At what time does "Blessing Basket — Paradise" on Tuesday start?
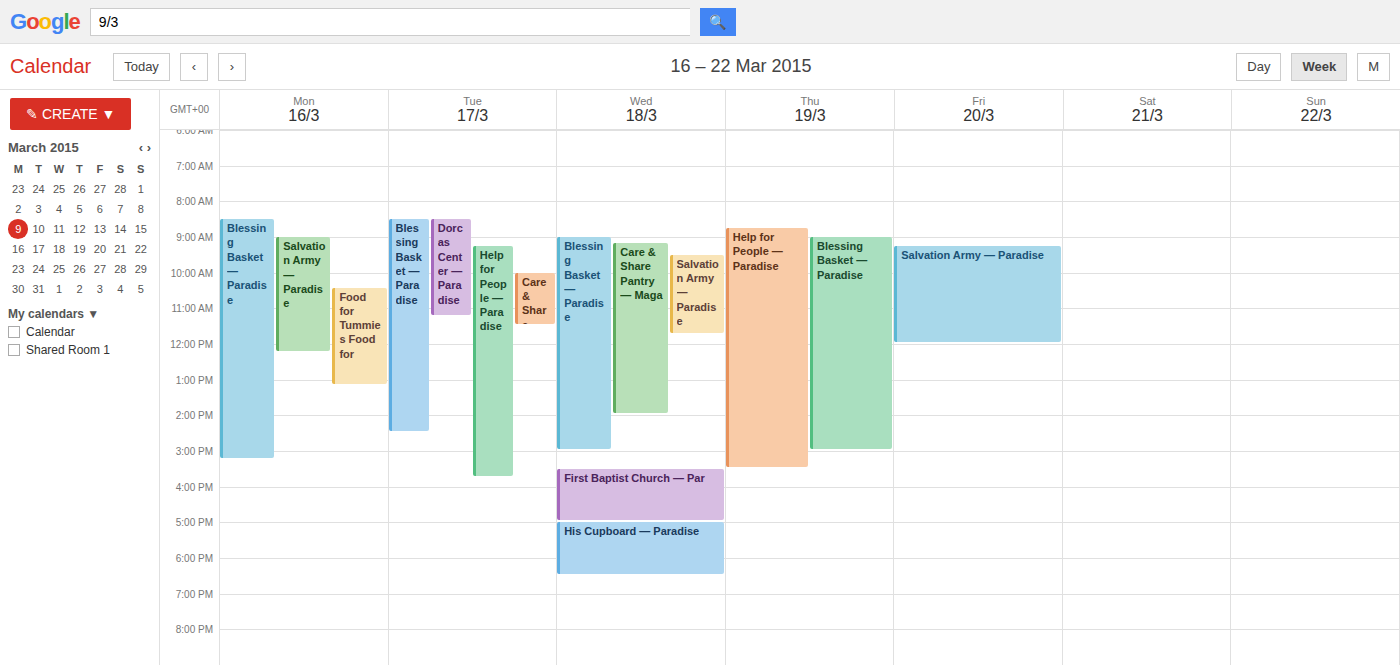
8:30 AM